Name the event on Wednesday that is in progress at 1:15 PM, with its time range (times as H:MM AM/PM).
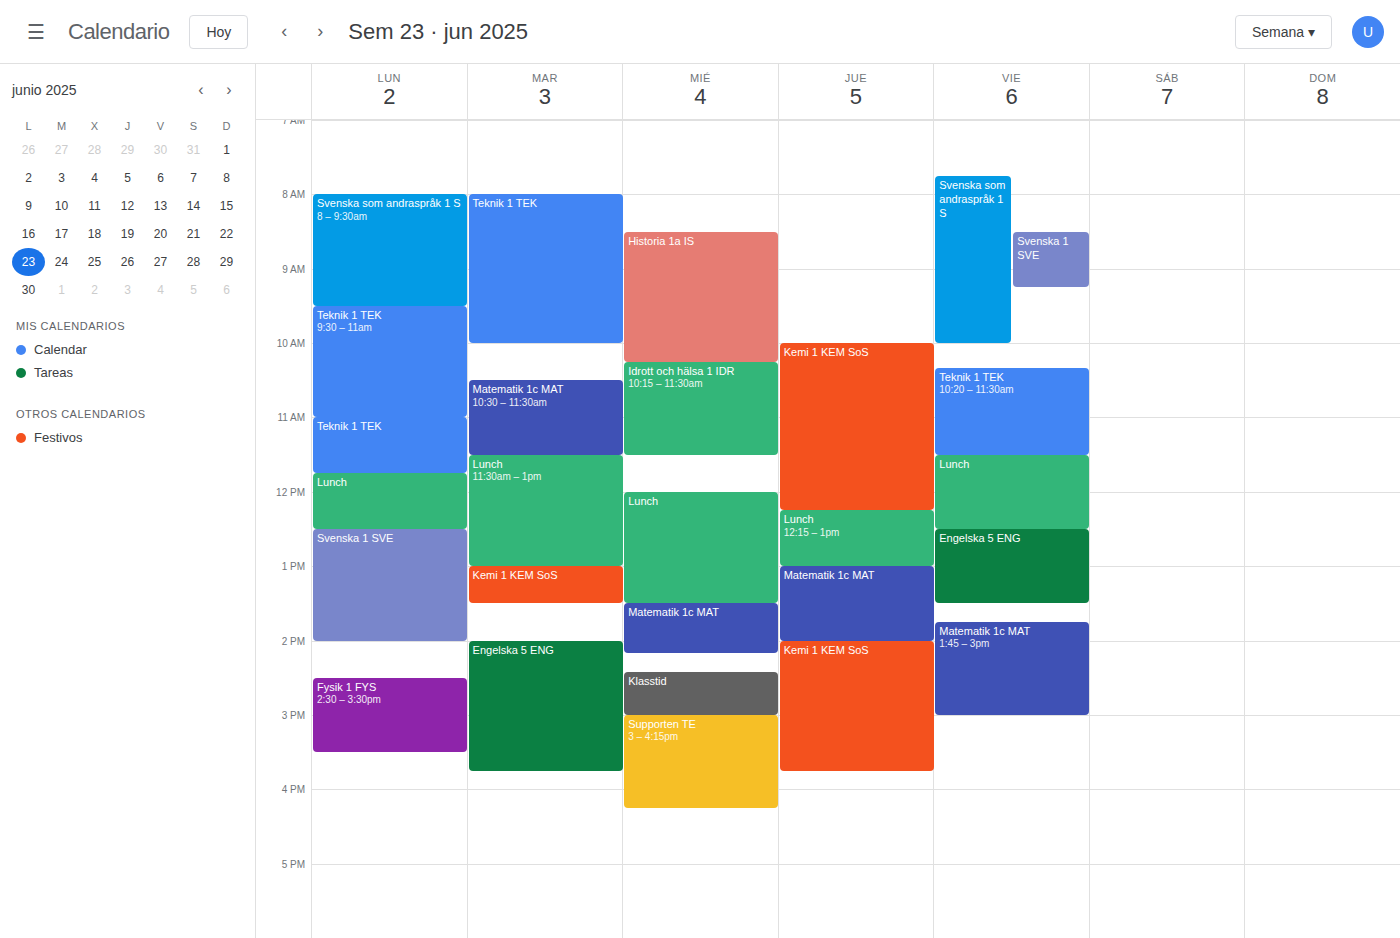
"Lunch", 12:00 PM to 1:30 PM